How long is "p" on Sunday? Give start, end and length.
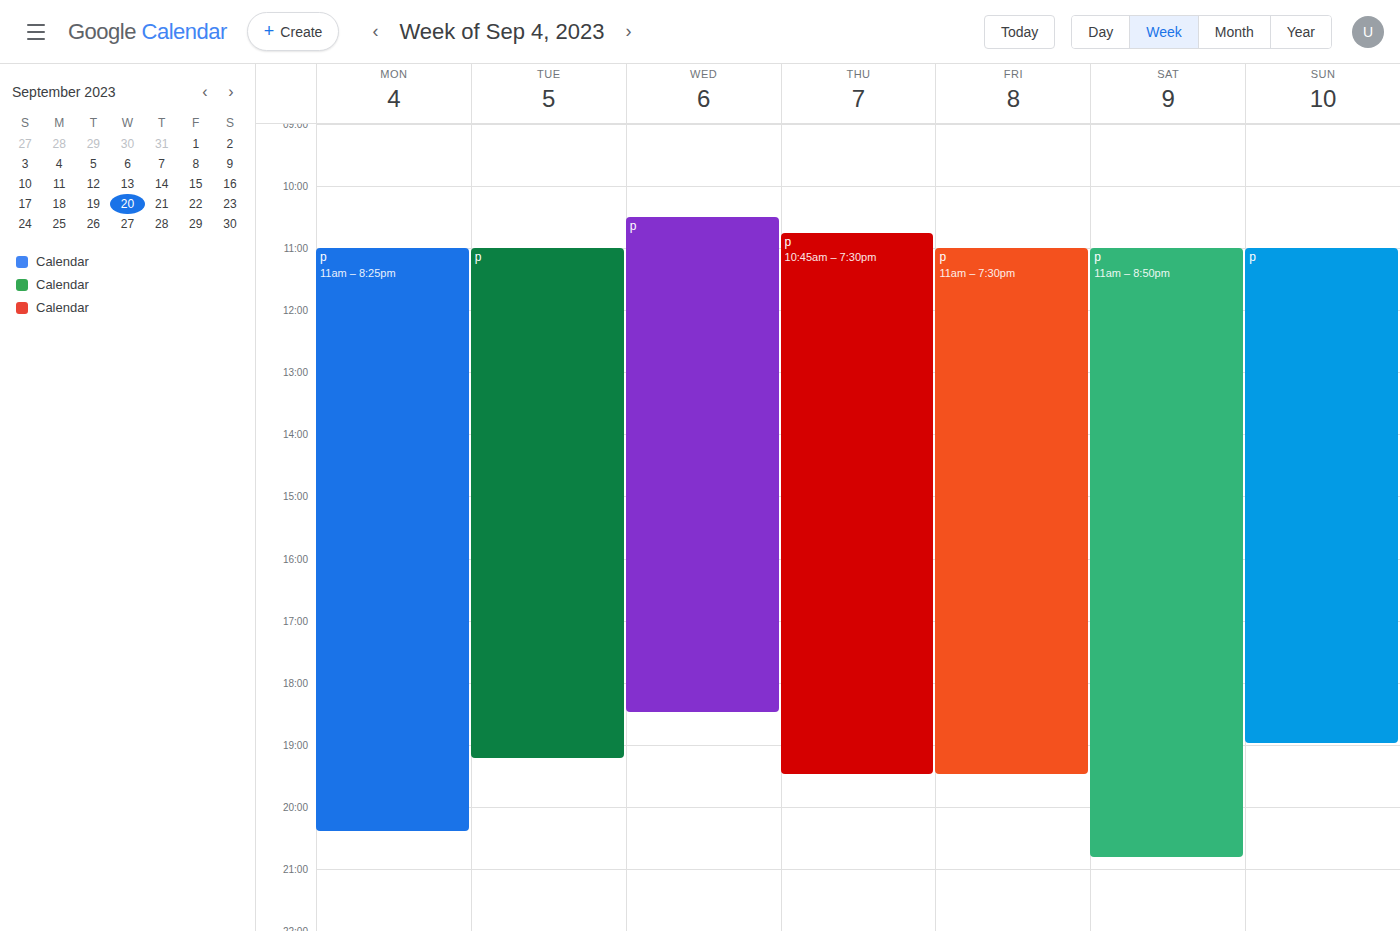
11:00 AM to 7:00 PM, 8 hours